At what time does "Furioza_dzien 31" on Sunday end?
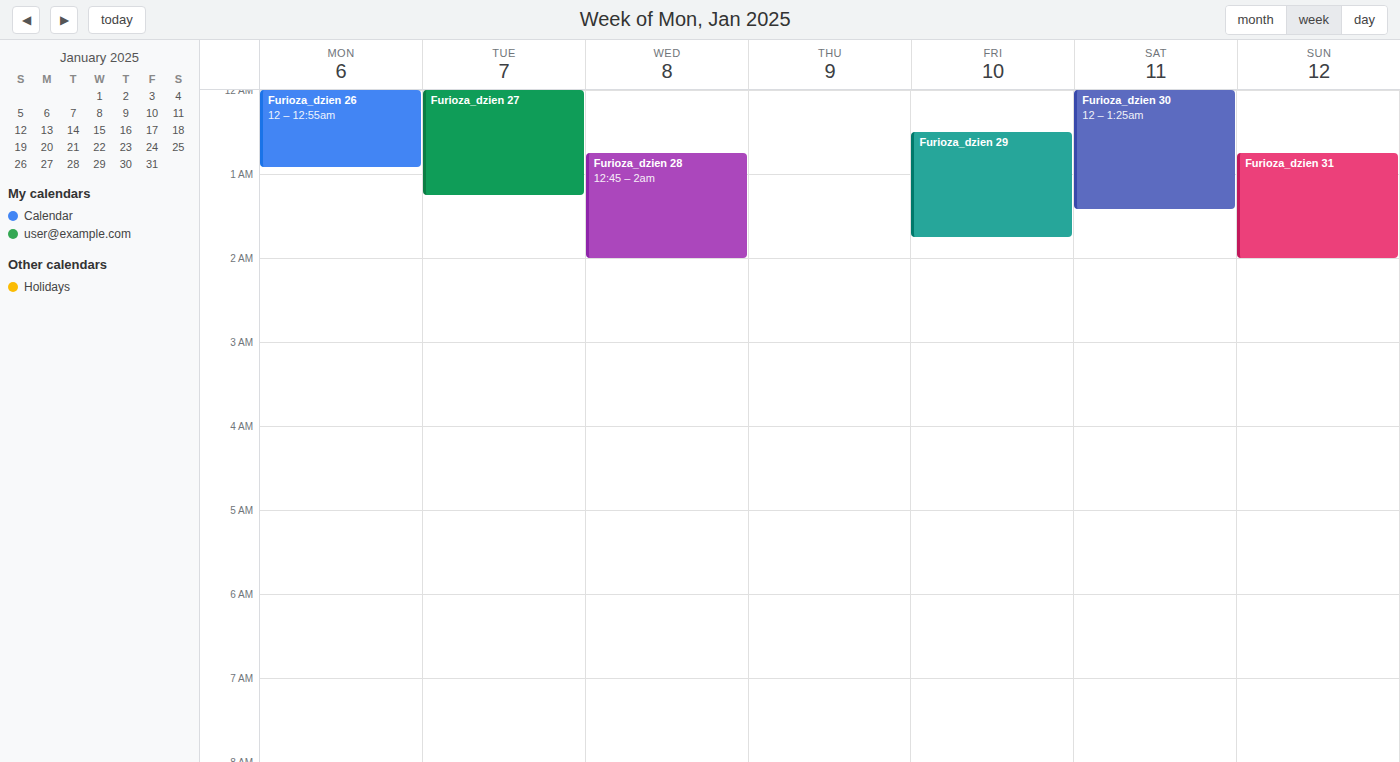
2:00 AM